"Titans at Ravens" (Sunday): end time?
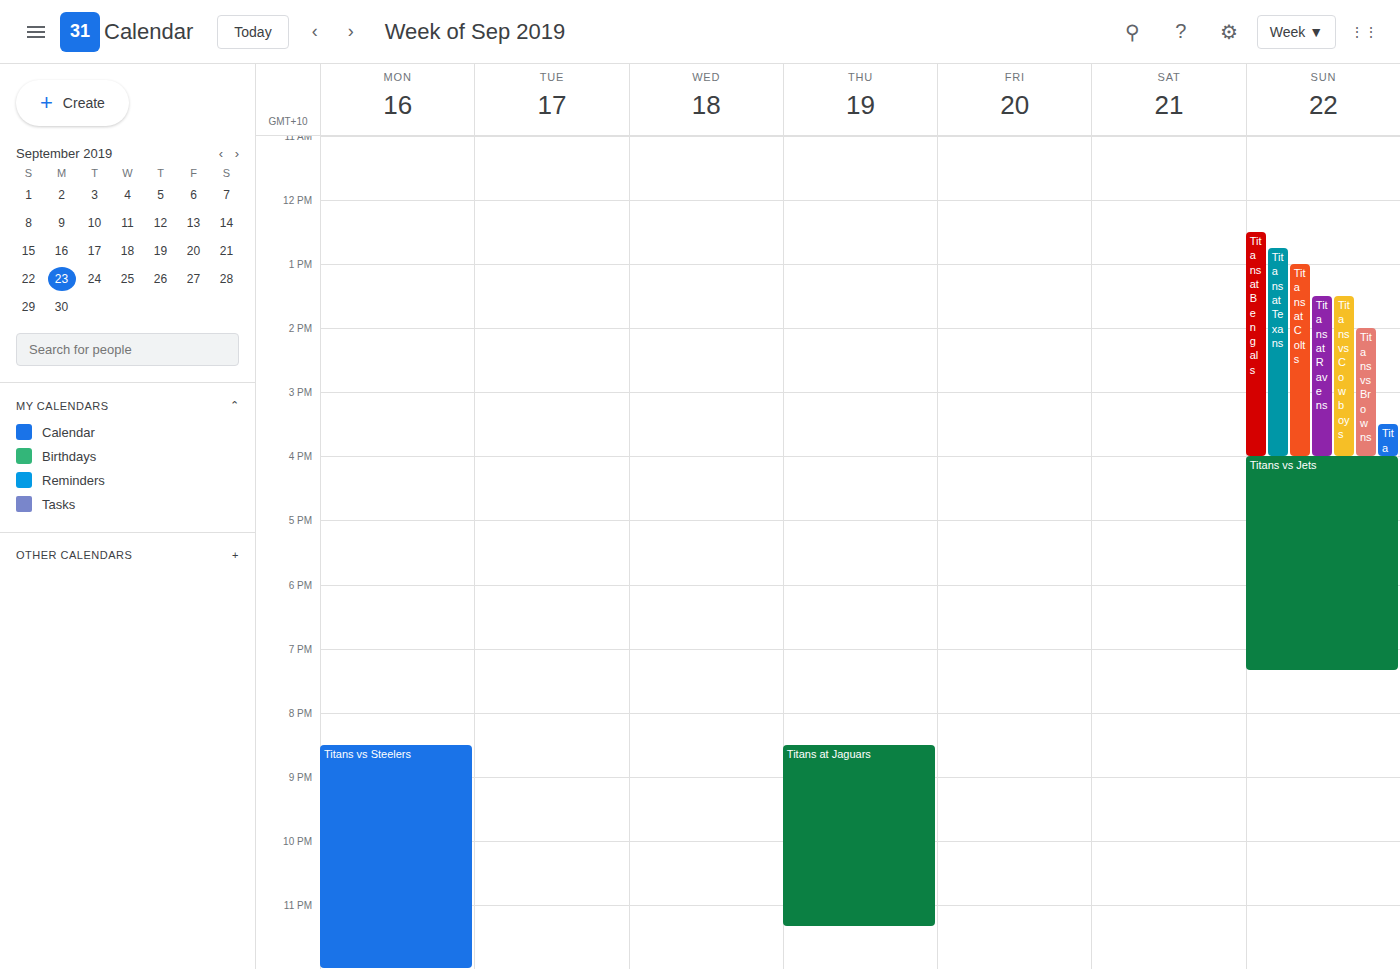
4:00 PM